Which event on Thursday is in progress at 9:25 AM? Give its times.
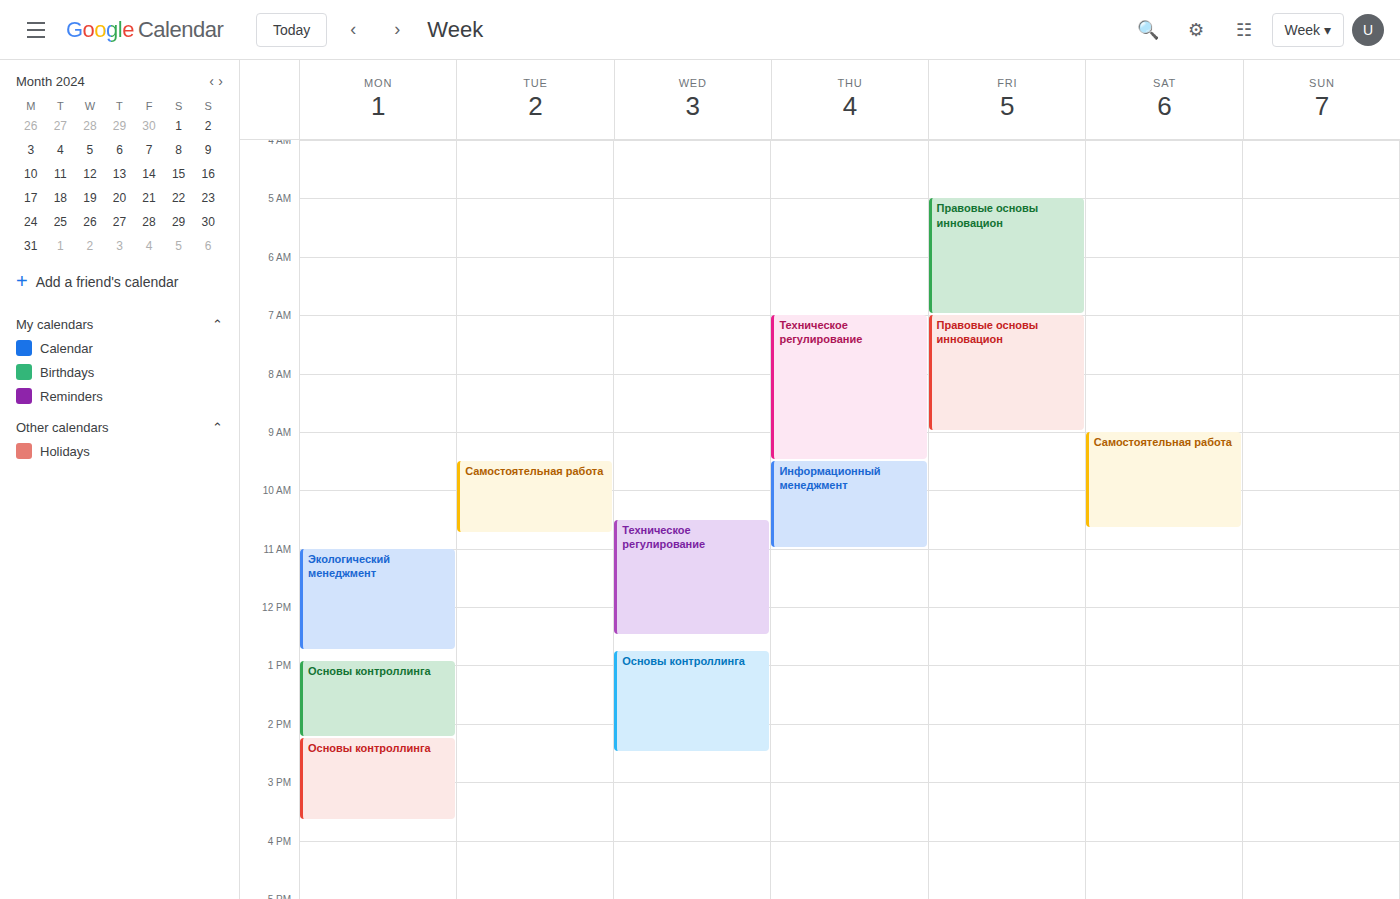
"Техническое регулирование", 7:00 AM to 9:30 AM